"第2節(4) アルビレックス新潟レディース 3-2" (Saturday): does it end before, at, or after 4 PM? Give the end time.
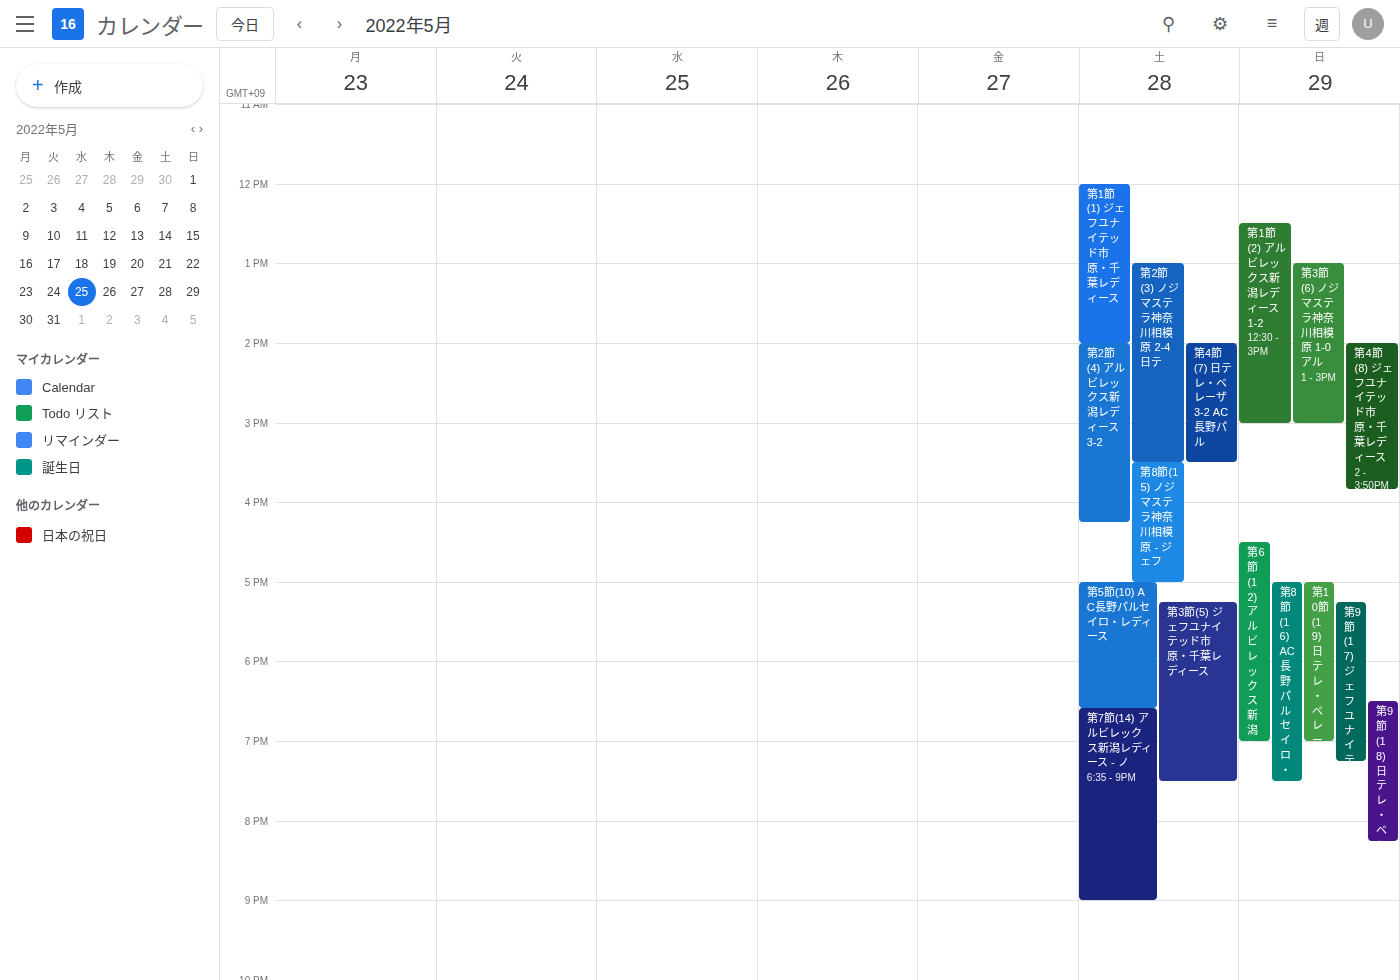
4:15 PM -- after 4 PM, 15 minutes below the 4 PM line.